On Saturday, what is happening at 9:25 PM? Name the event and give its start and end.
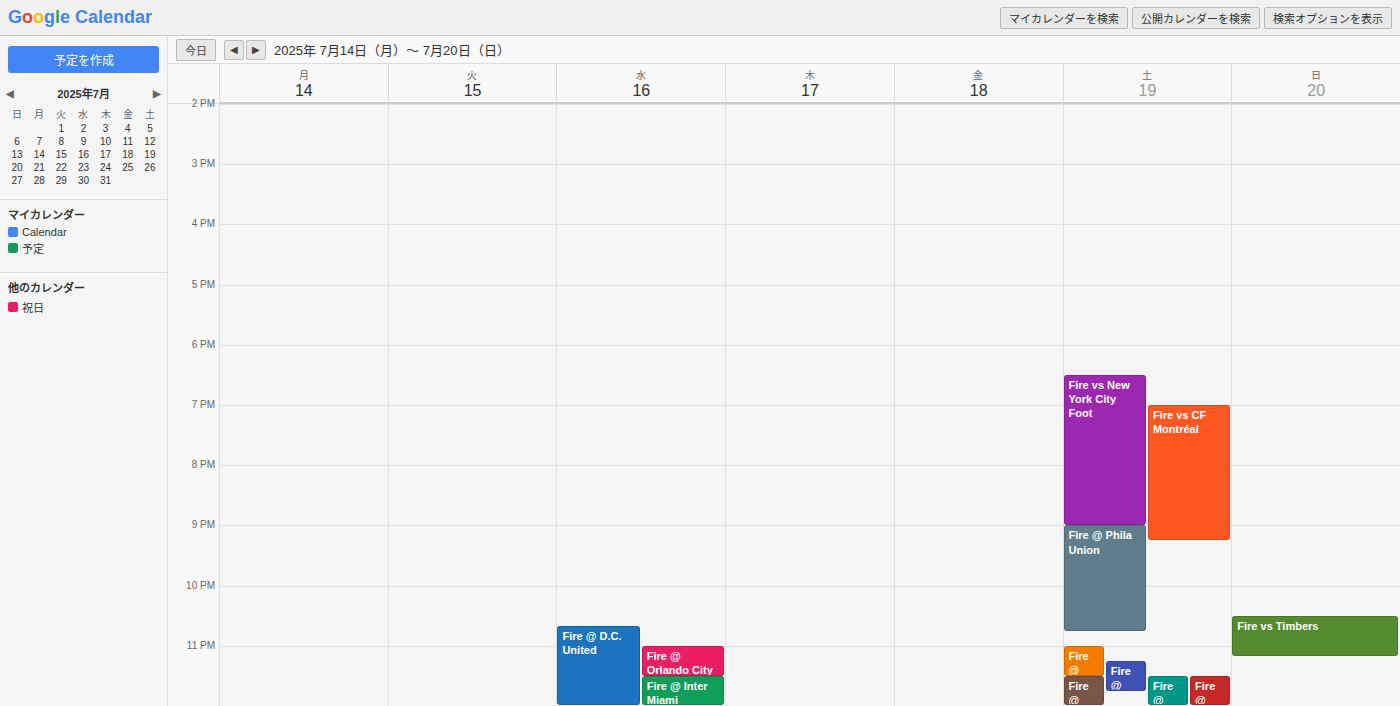
"Fire @ Phila Union", 9:00 PM to 10:45 PM